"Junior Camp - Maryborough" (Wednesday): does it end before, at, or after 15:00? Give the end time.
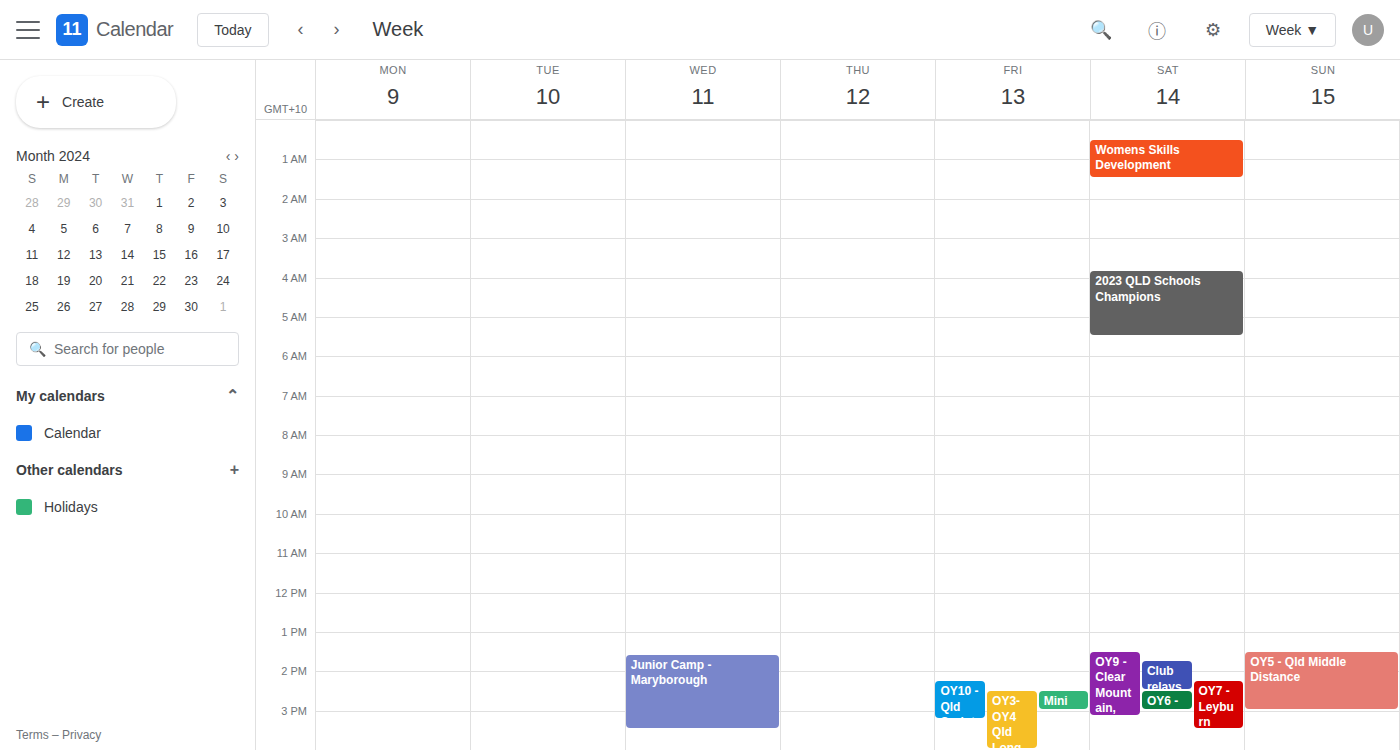
15:30 -- after 15:00, 30 minutes below the 15:00 line.